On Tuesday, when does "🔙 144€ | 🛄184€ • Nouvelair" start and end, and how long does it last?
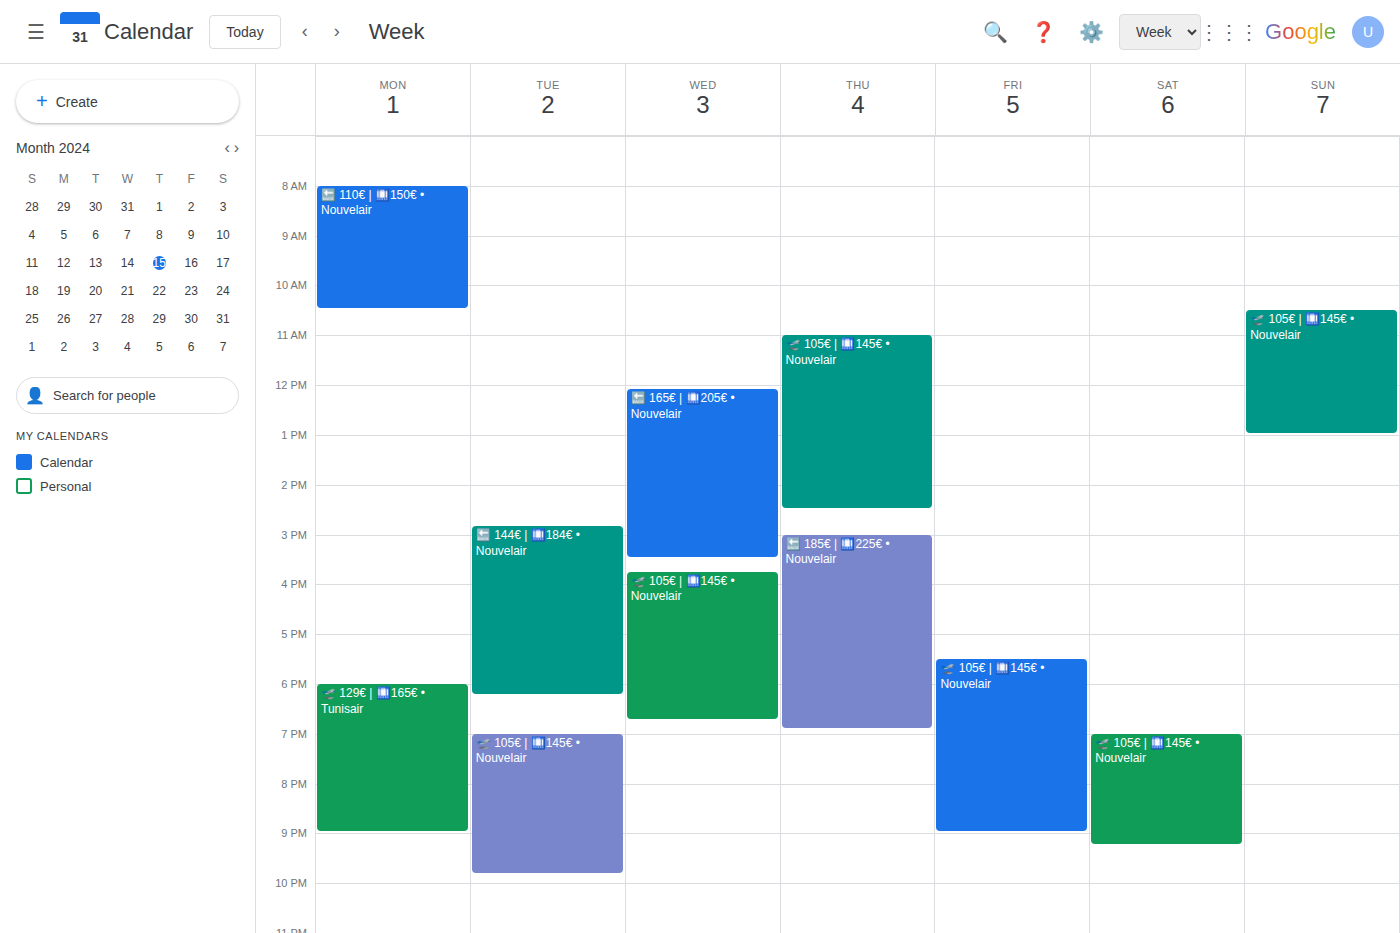
2:50 PM to 6:15 PM, 3 hours 25 minutes